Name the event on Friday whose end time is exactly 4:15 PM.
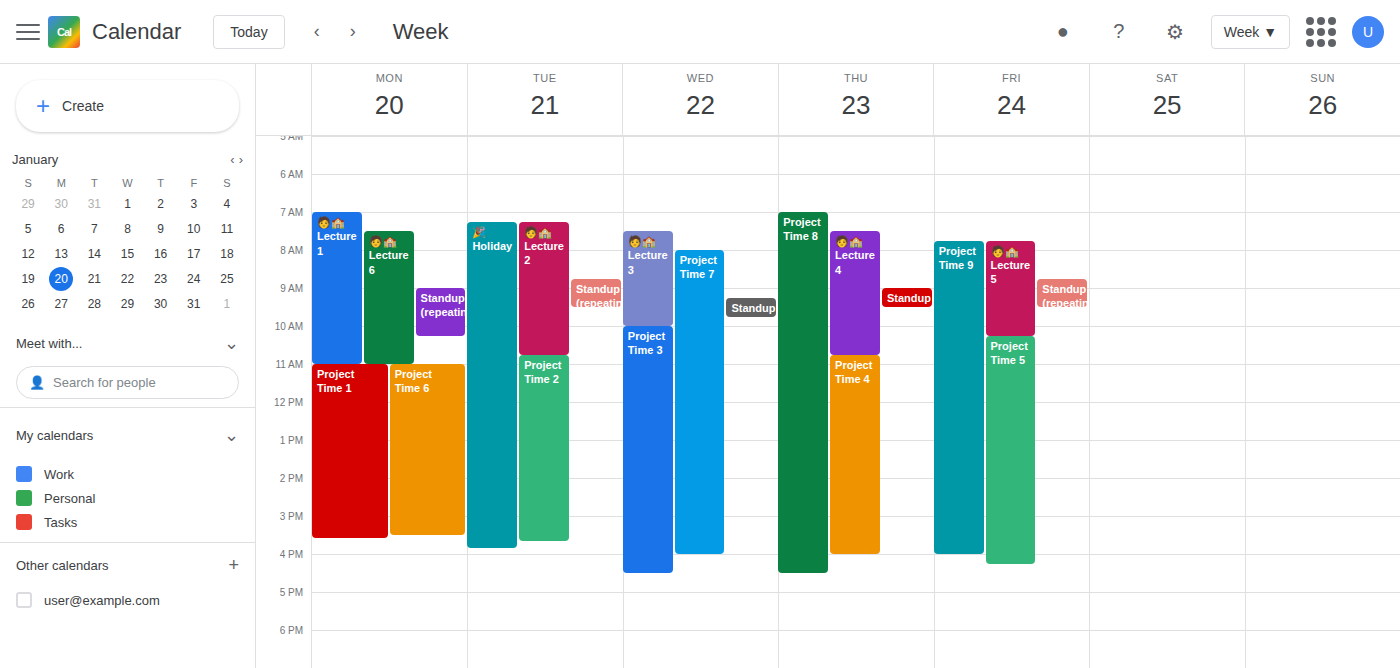
"Project Time 5"